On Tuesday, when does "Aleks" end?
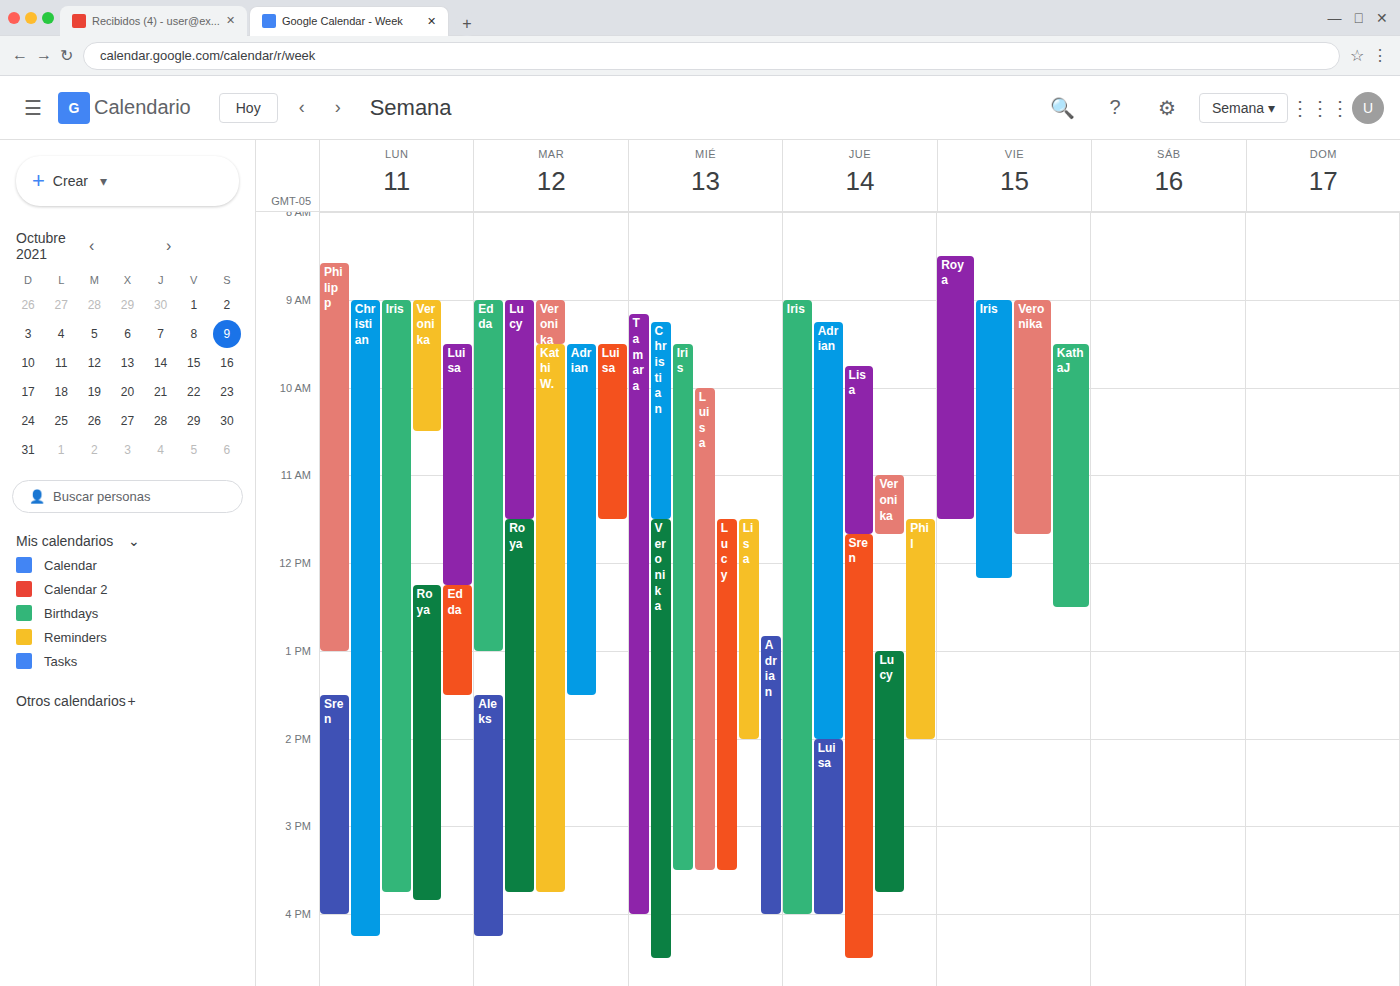
4:15 PM